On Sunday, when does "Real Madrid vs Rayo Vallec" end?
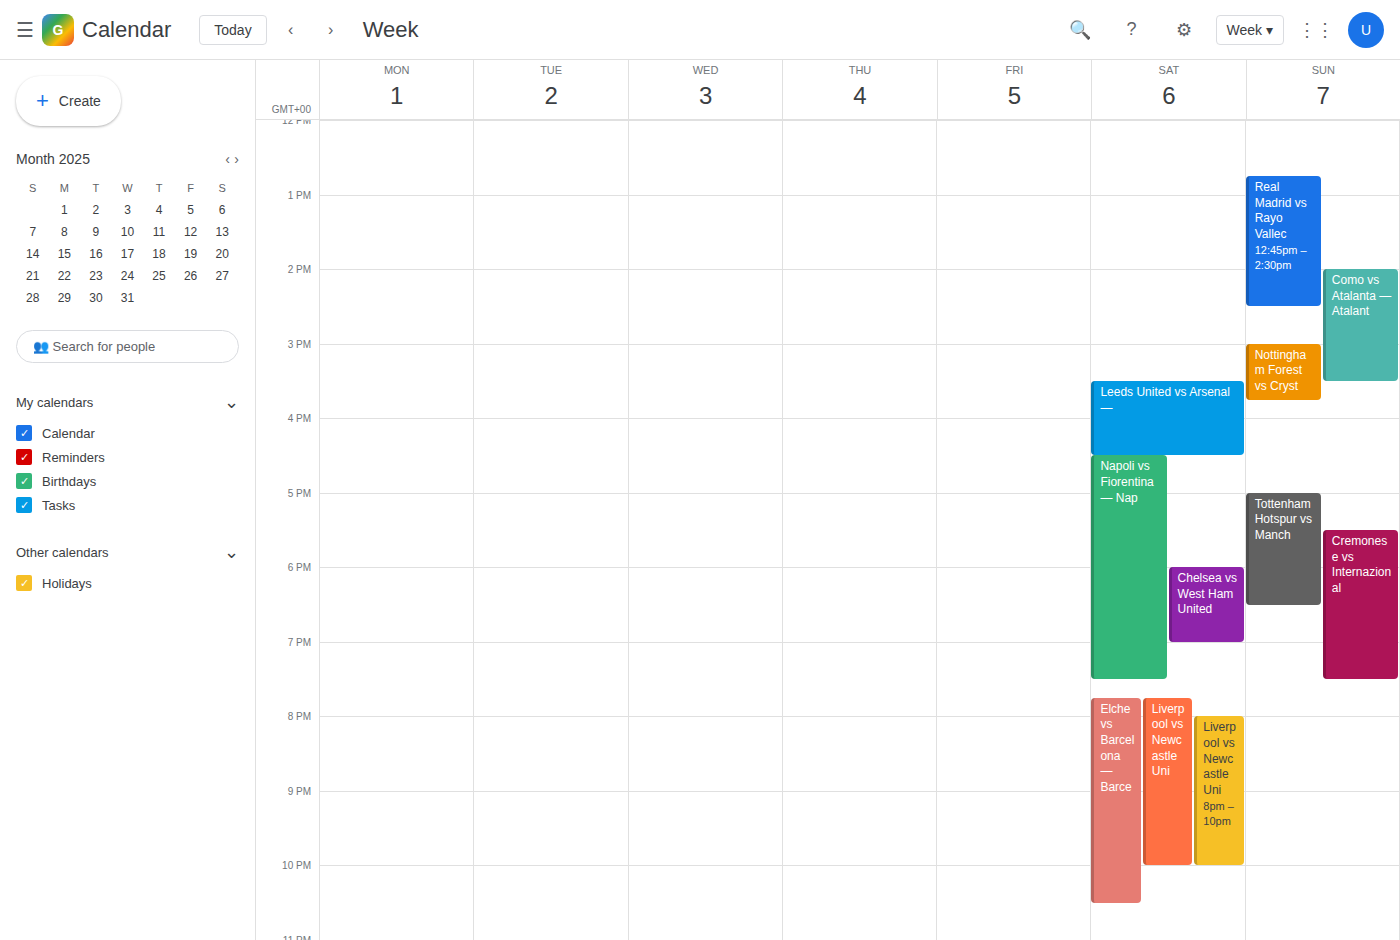
2:30 PM